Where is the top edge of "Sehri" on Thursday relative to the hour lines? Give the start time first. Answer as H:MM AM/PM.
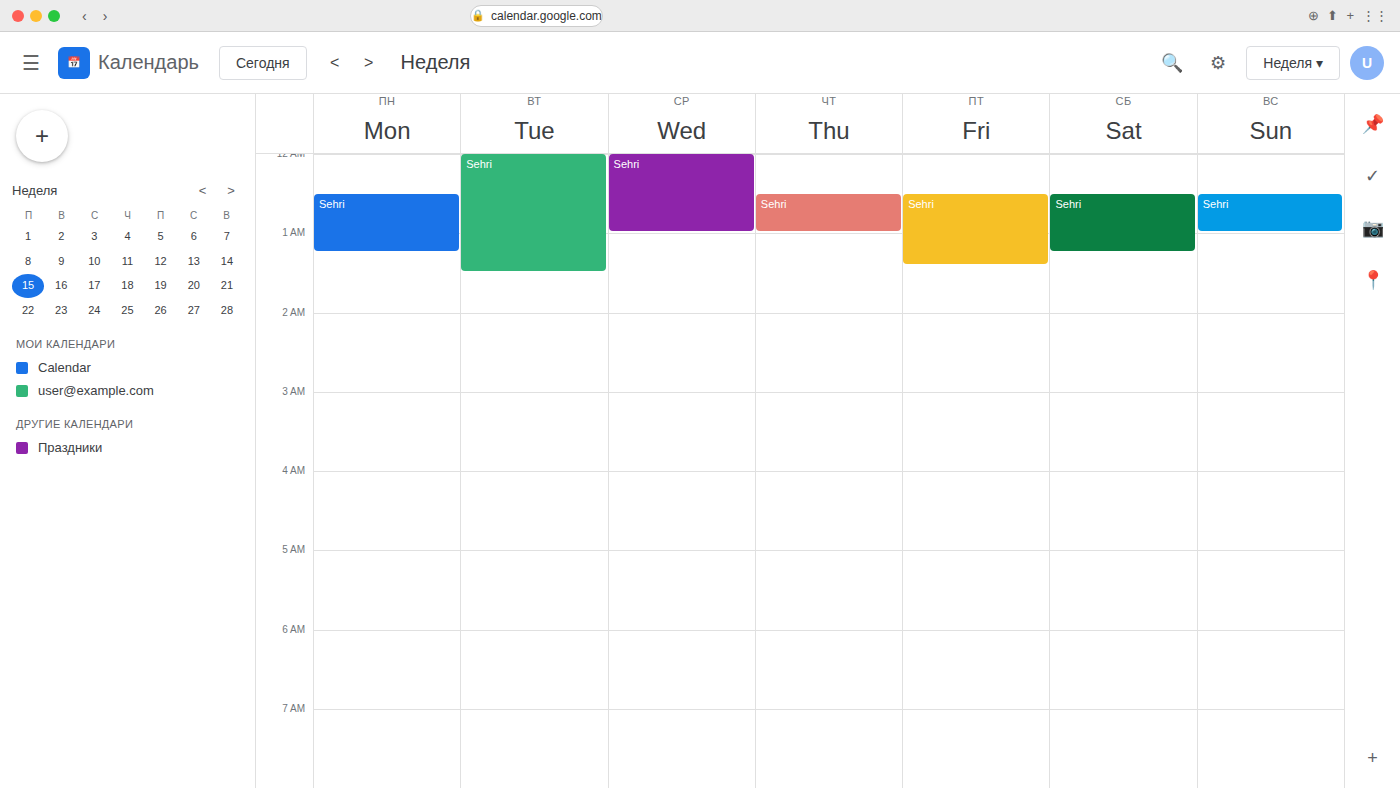
12:30 AM -- halfway between the 12 AM and 1 AM lines.